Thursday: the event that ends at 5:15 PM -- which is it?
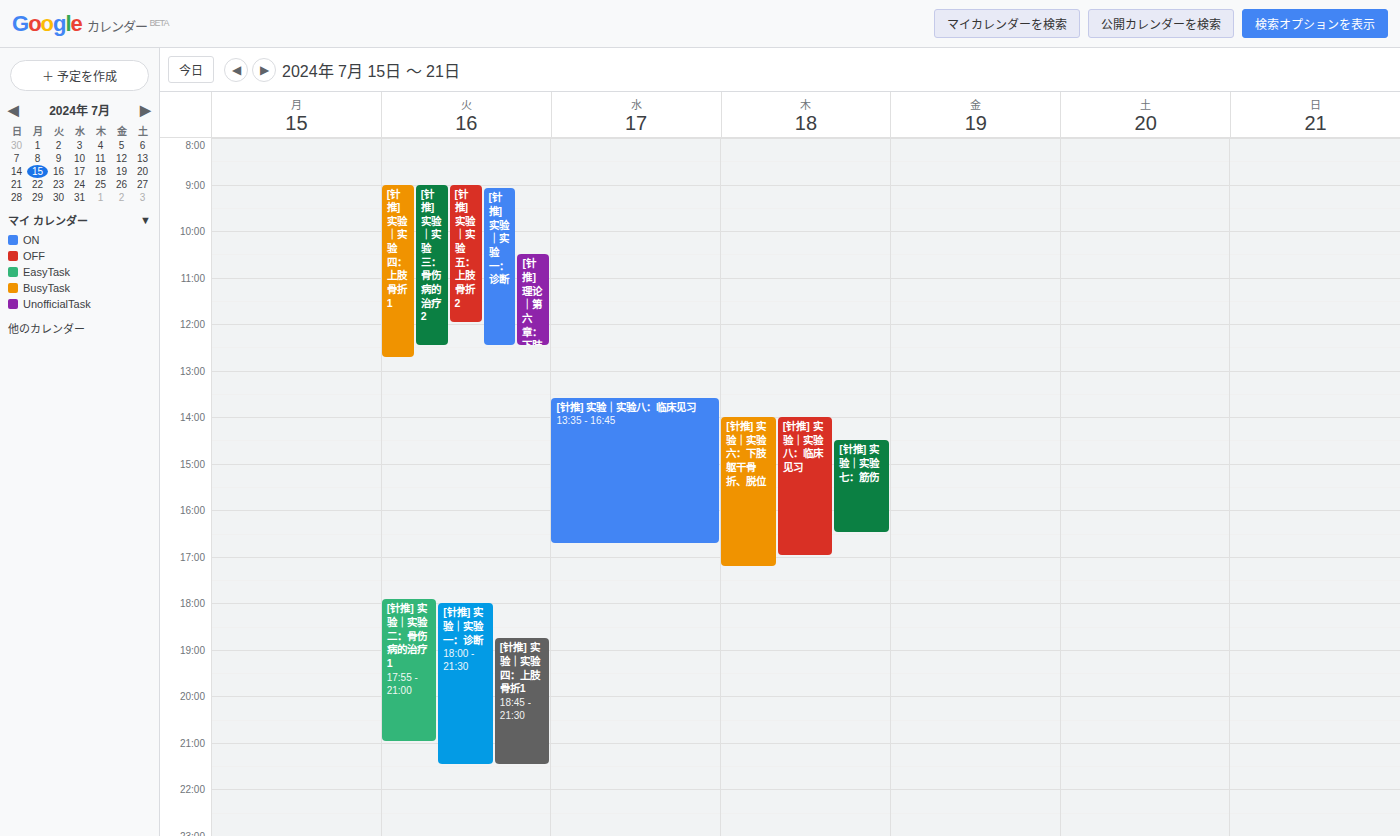
"[针推] 实验｜实验六：下肢躯干骨折、脱位"